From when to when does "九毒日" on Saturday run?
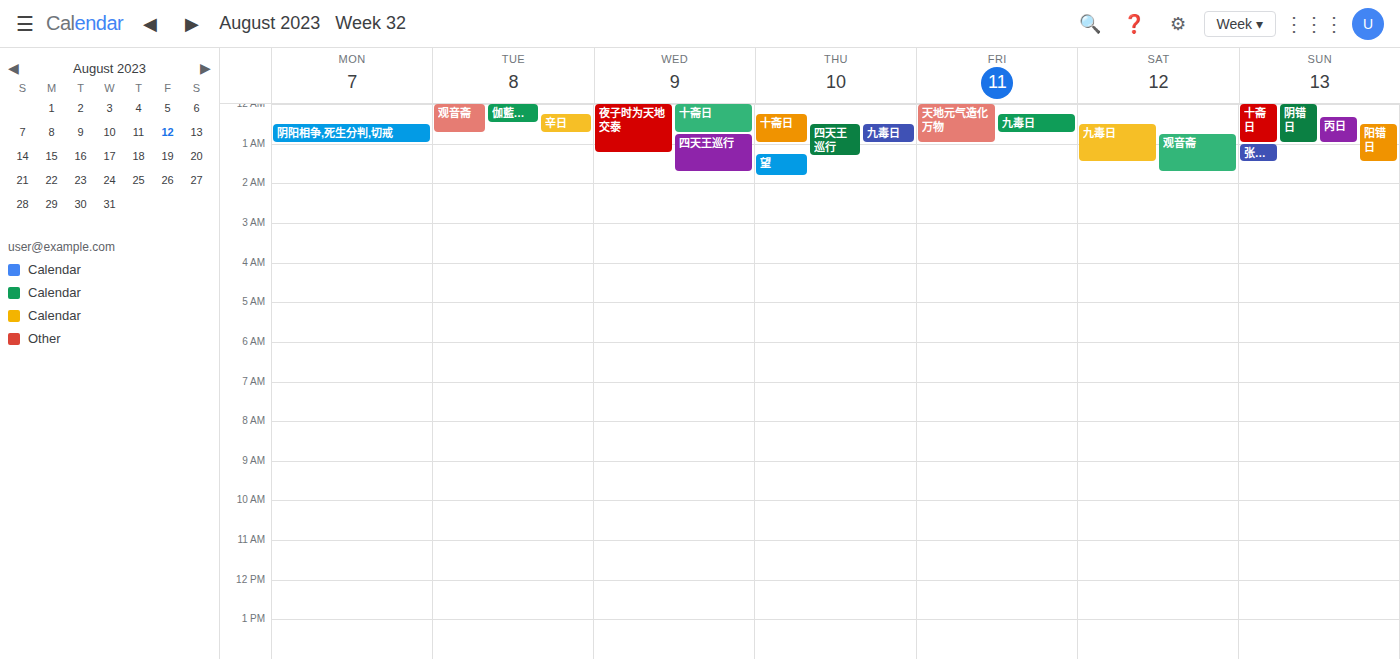
12:30 AM to 1:30 AM